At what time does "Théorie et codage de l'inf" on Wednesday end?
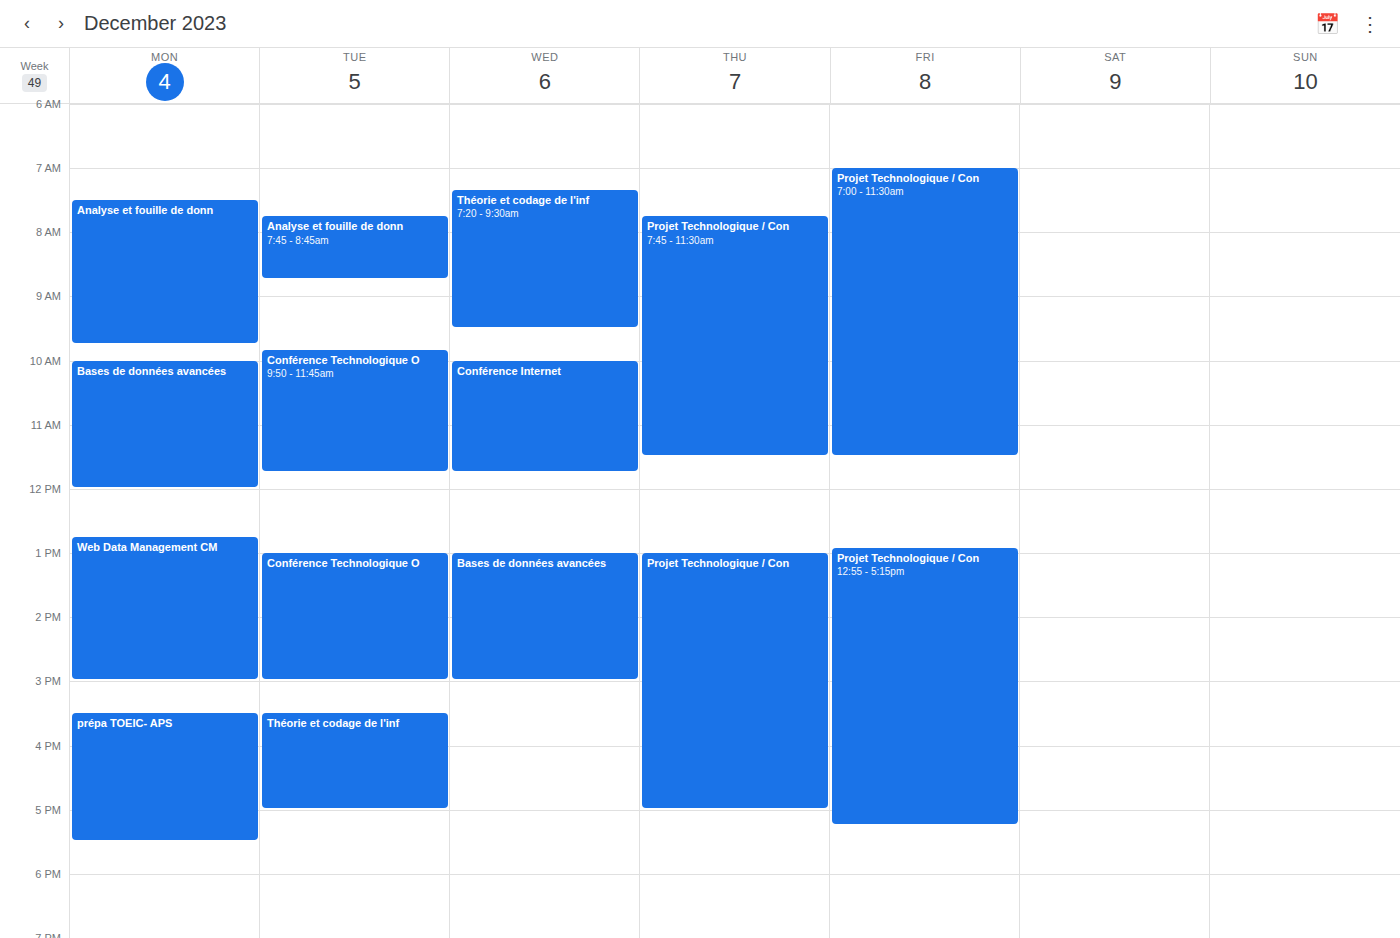
9:30 AM